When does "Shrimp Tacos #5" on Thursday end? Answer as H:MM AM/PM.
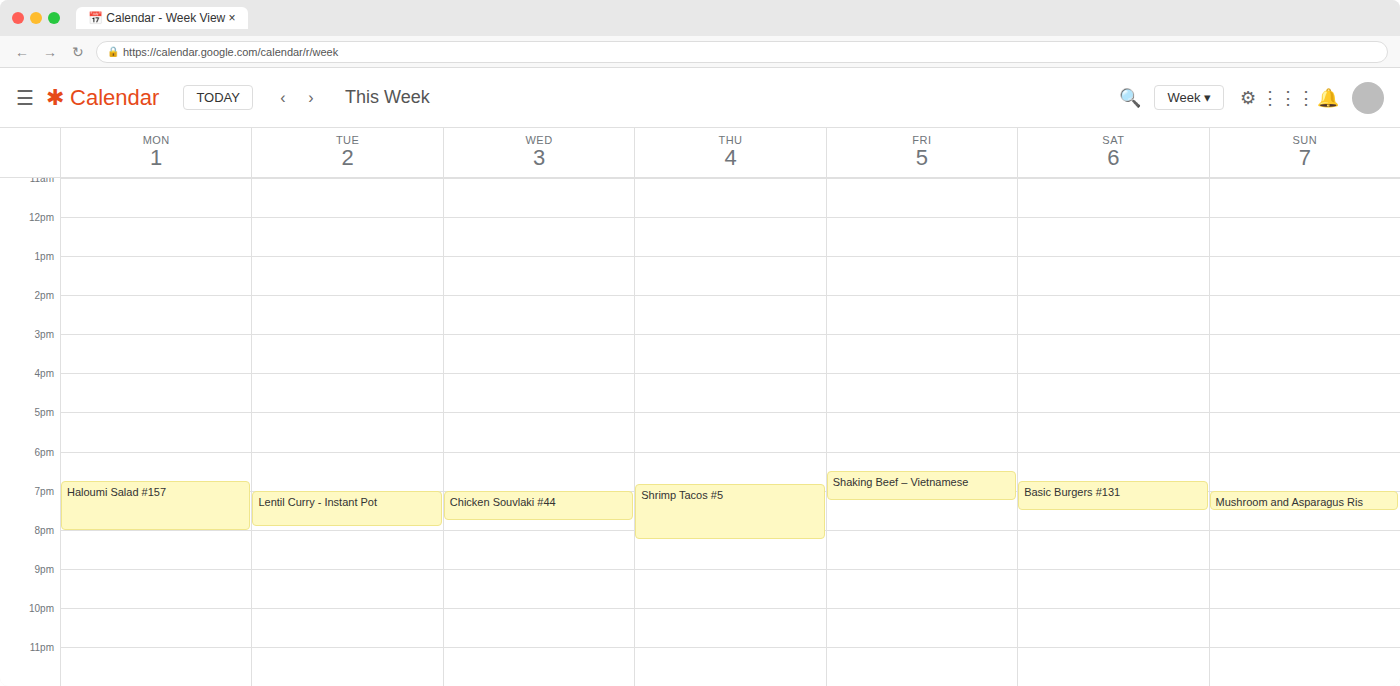
8:15 PM